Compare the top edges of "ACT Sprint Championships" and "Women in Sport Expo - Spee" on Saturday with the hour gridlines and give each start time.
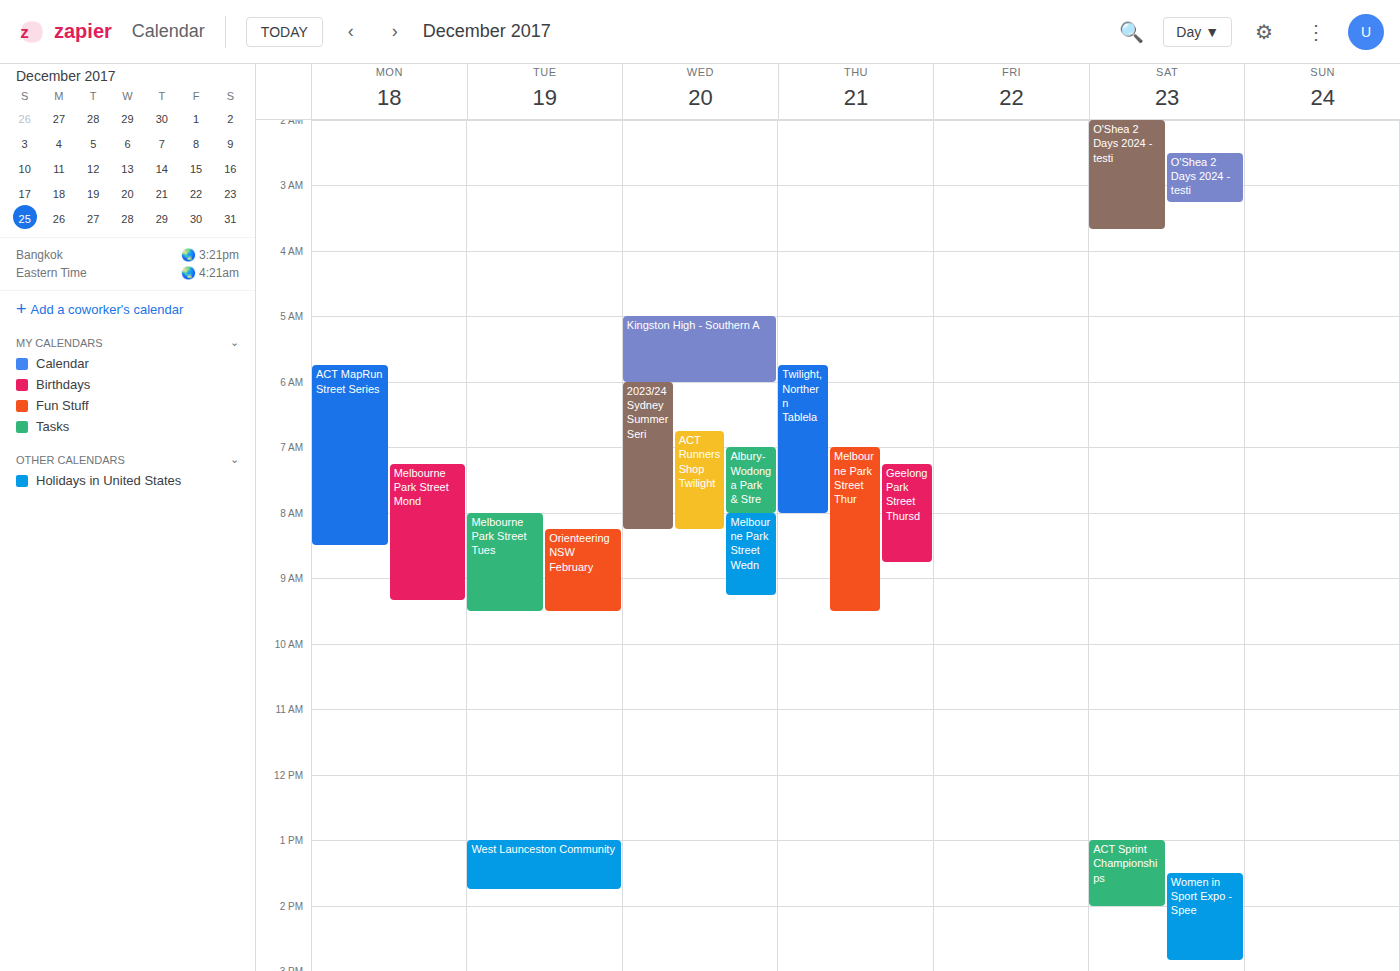
"ACT Sprint Championships": 1:00 PM, exactly on the 1 PM line. "Women in Sport Expo - Spee": 1:30 PM, halfway between the 1 PM and 2 PM lines.